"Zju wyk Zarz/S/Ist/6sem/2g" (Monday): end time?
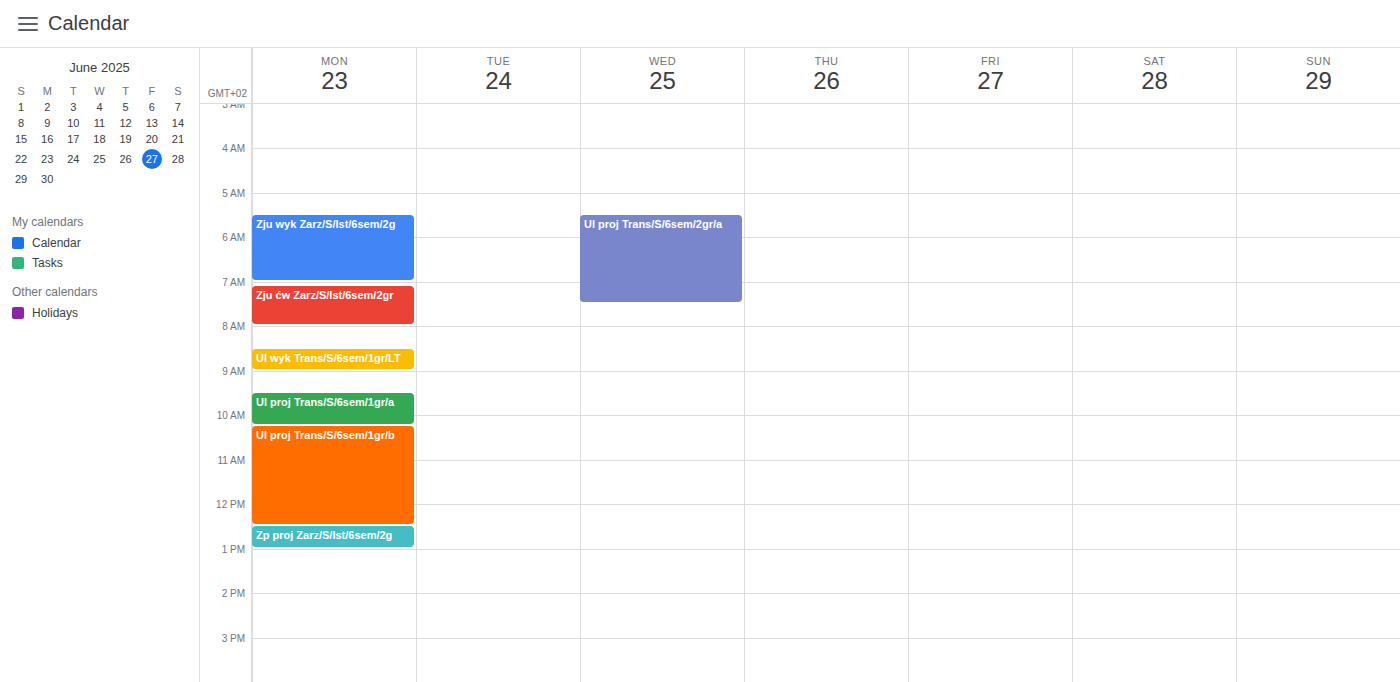
07:00